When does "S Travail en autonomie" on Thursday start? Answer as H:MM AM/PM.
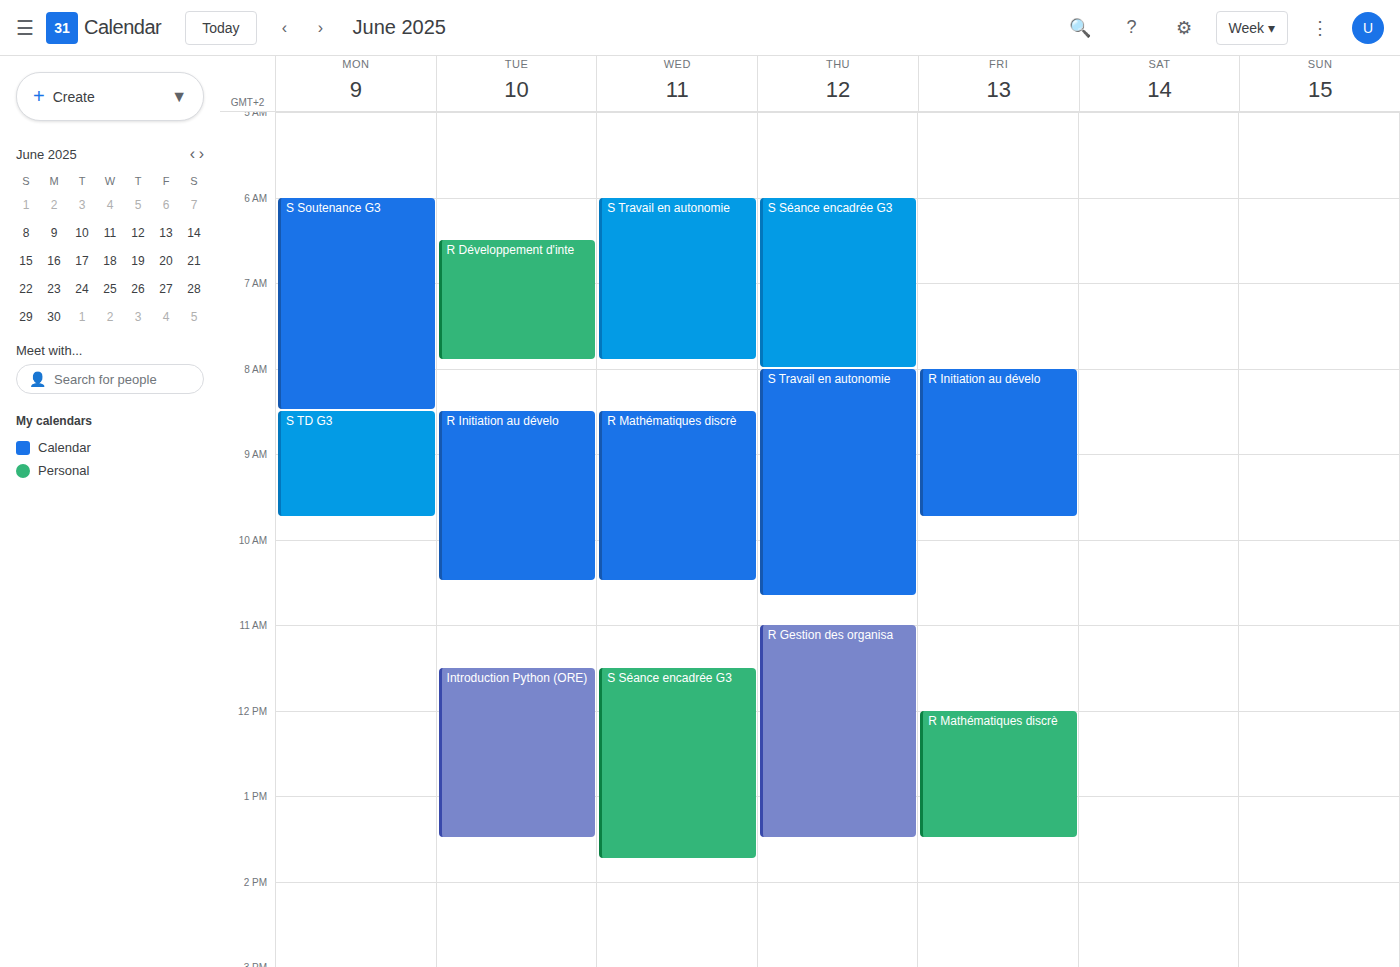
8:00 AM